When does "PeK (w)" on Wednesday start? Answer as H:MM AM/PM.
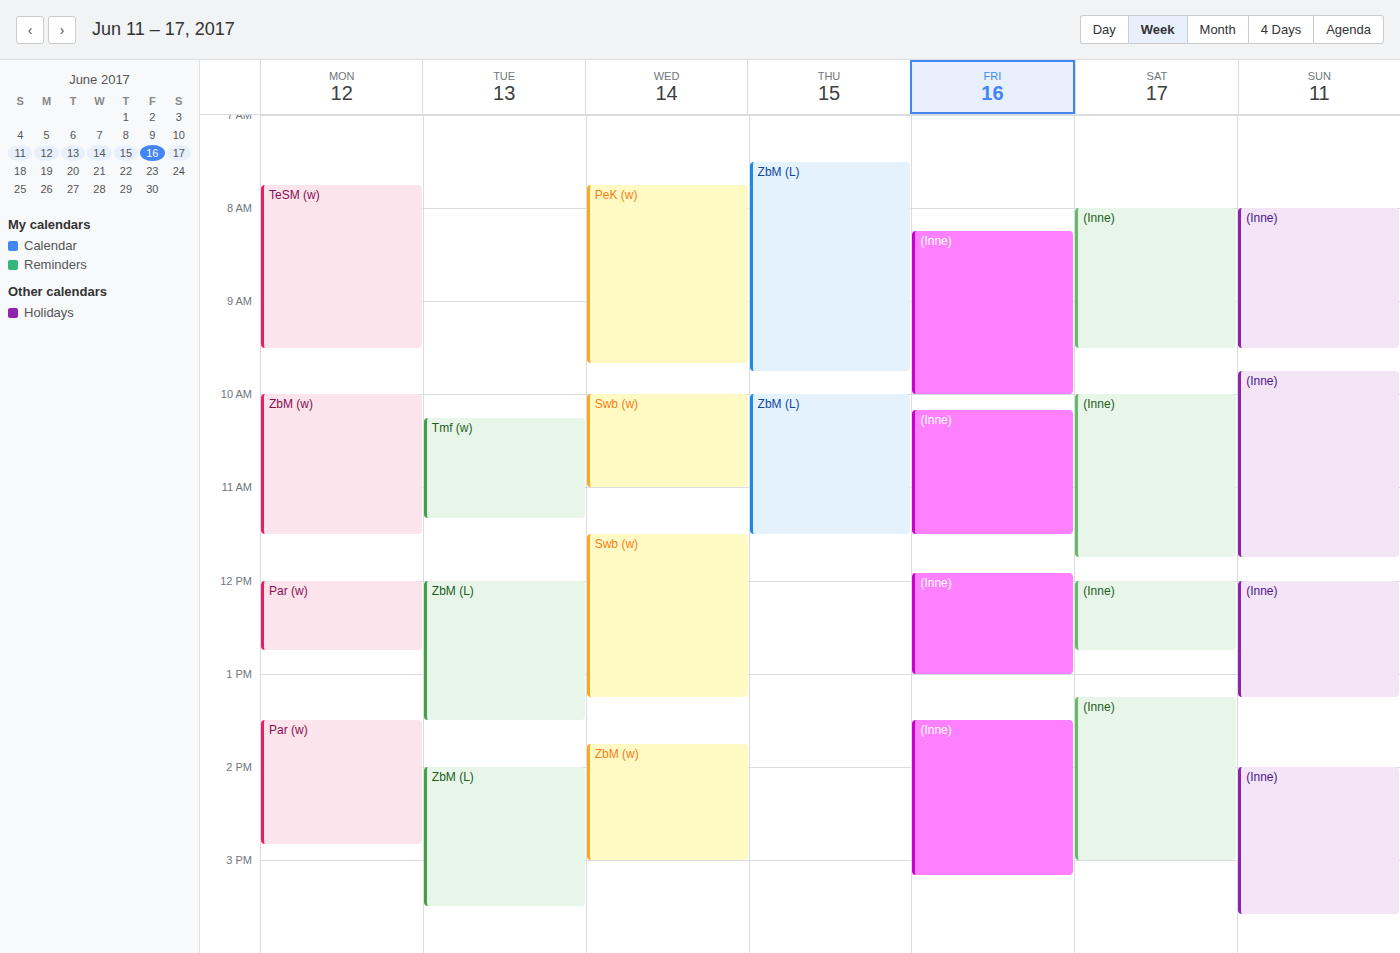
7:45 AM